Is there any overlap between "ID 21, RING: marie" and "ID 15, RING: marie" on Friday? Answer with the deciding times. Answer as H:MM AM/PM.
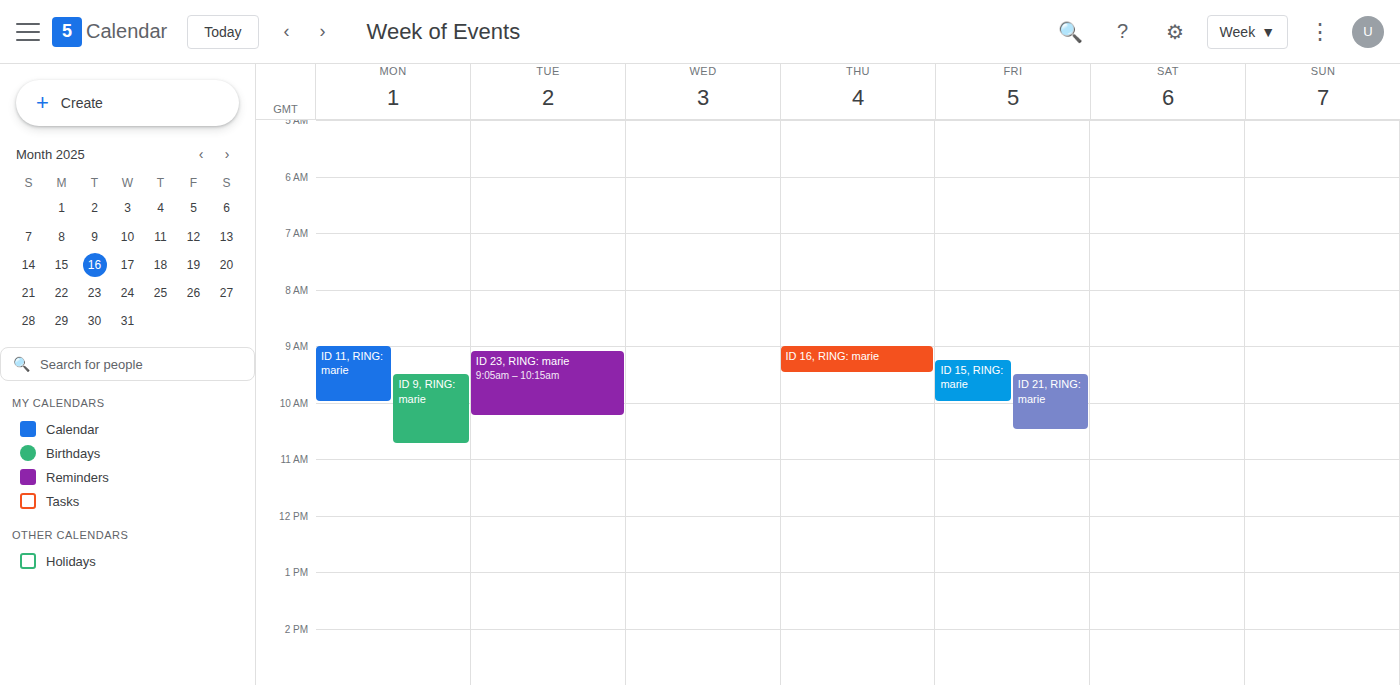
"ID 21, RING: marie" starts at 9:30 AM, before "ID 15, RING: marie" ends at 10:00 AM -- they overlap.